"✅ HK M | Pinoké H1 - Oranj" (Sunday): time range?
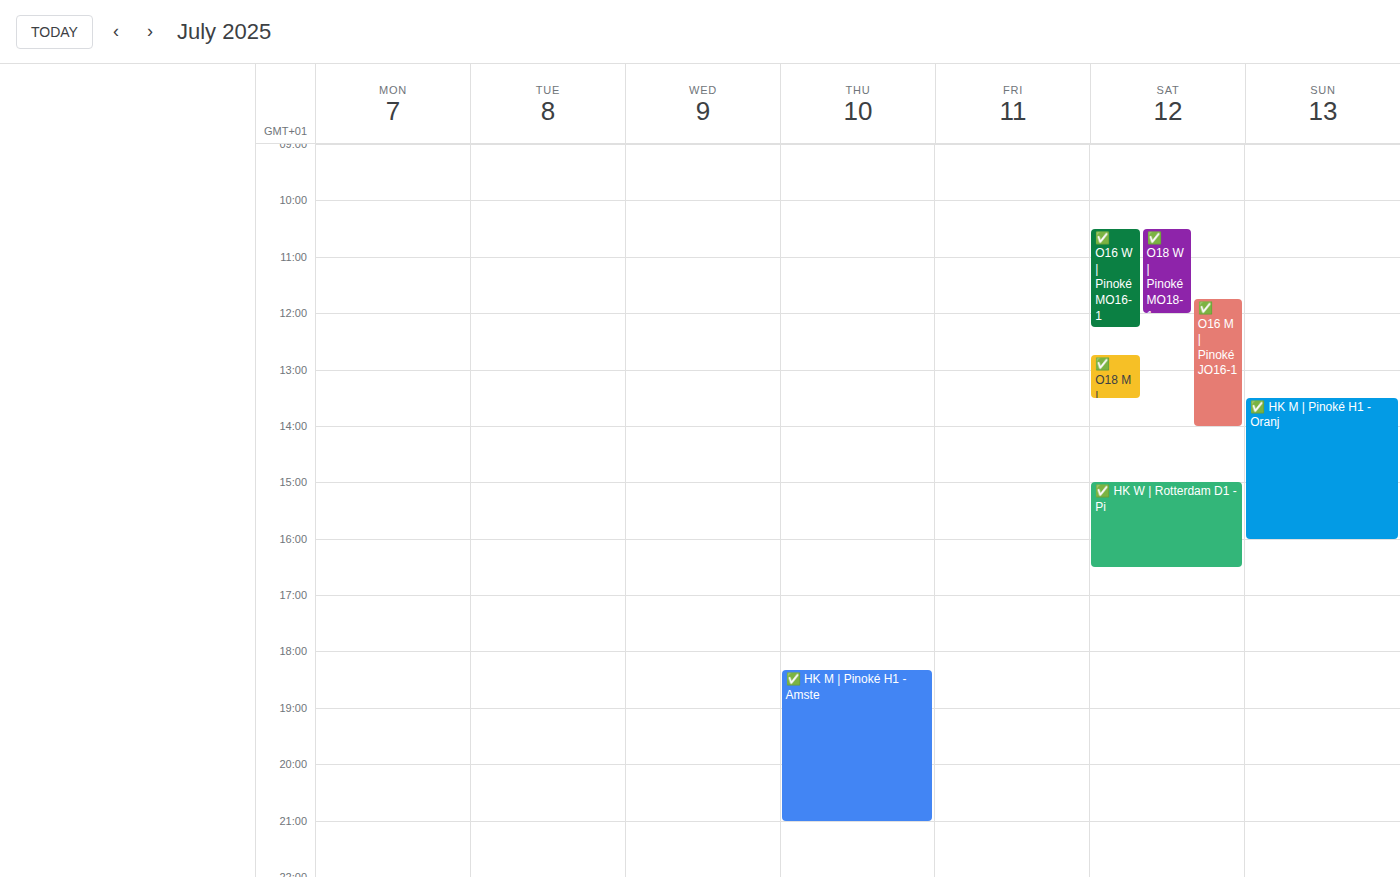
1:30 PM to 4:00 PM